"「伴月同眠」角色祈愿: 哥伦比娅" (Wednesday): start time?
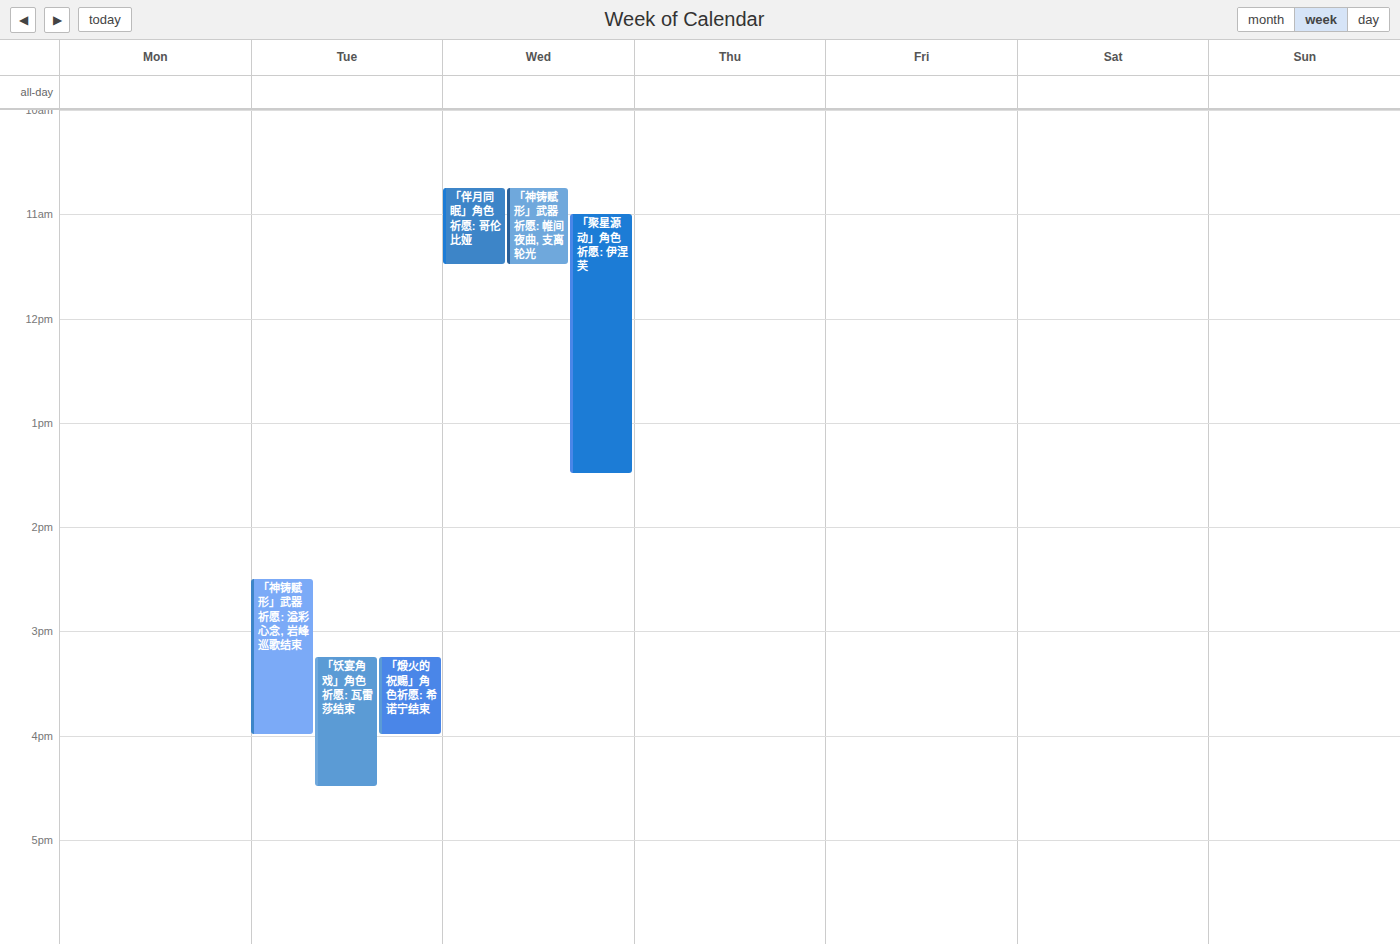
10:45 AM